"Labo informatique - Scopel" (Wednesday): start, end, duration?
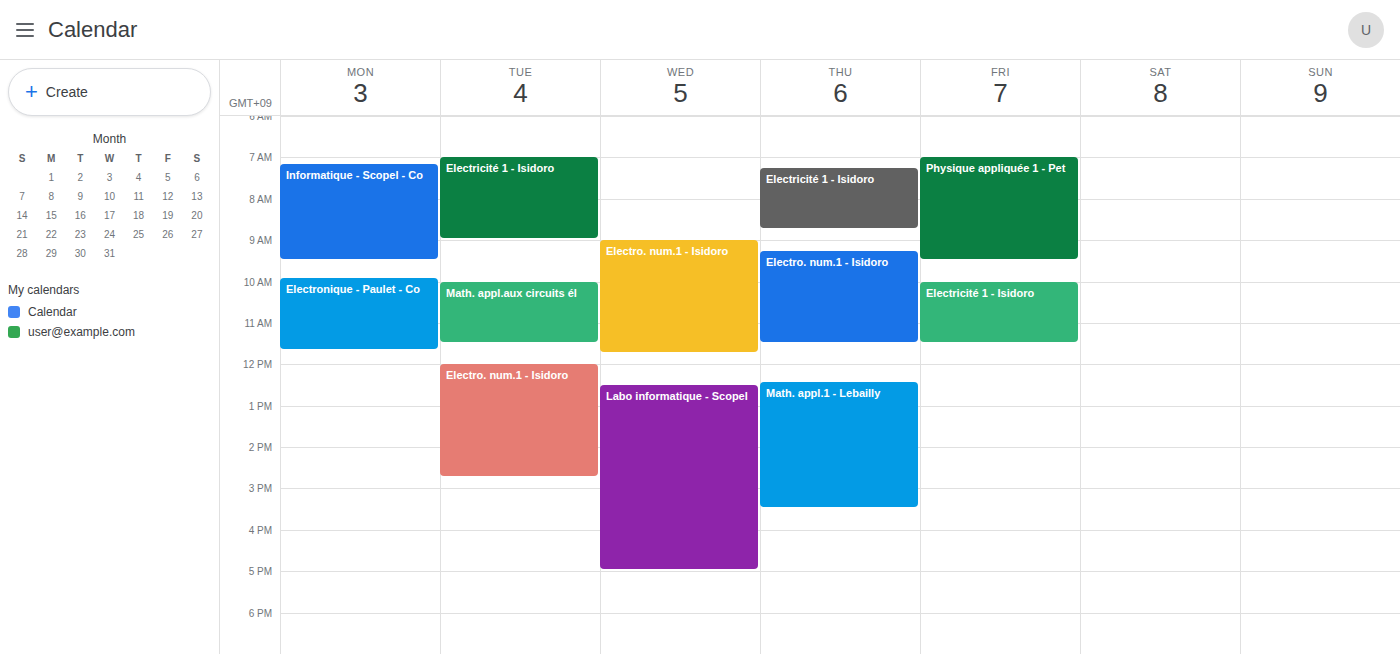
12:30 PM to 5:00 PM, 4 hours 30 minutes